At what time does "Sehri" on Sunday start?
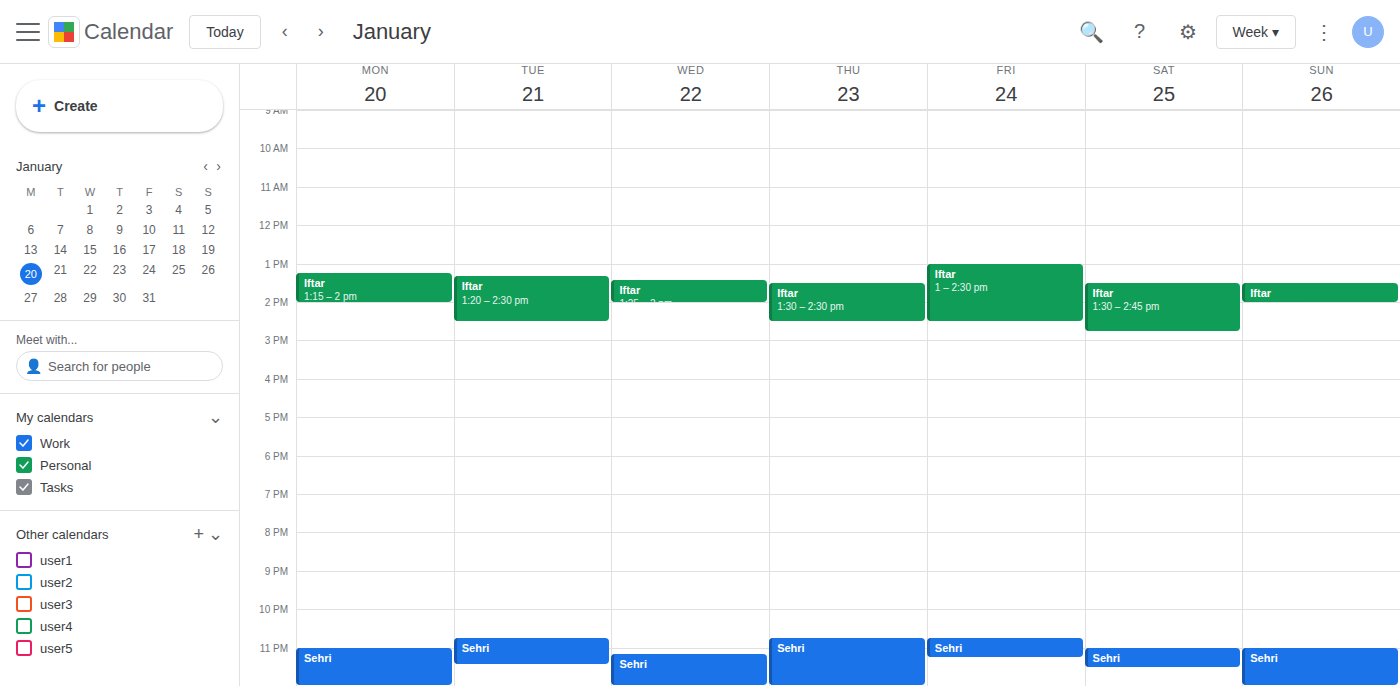
23:00